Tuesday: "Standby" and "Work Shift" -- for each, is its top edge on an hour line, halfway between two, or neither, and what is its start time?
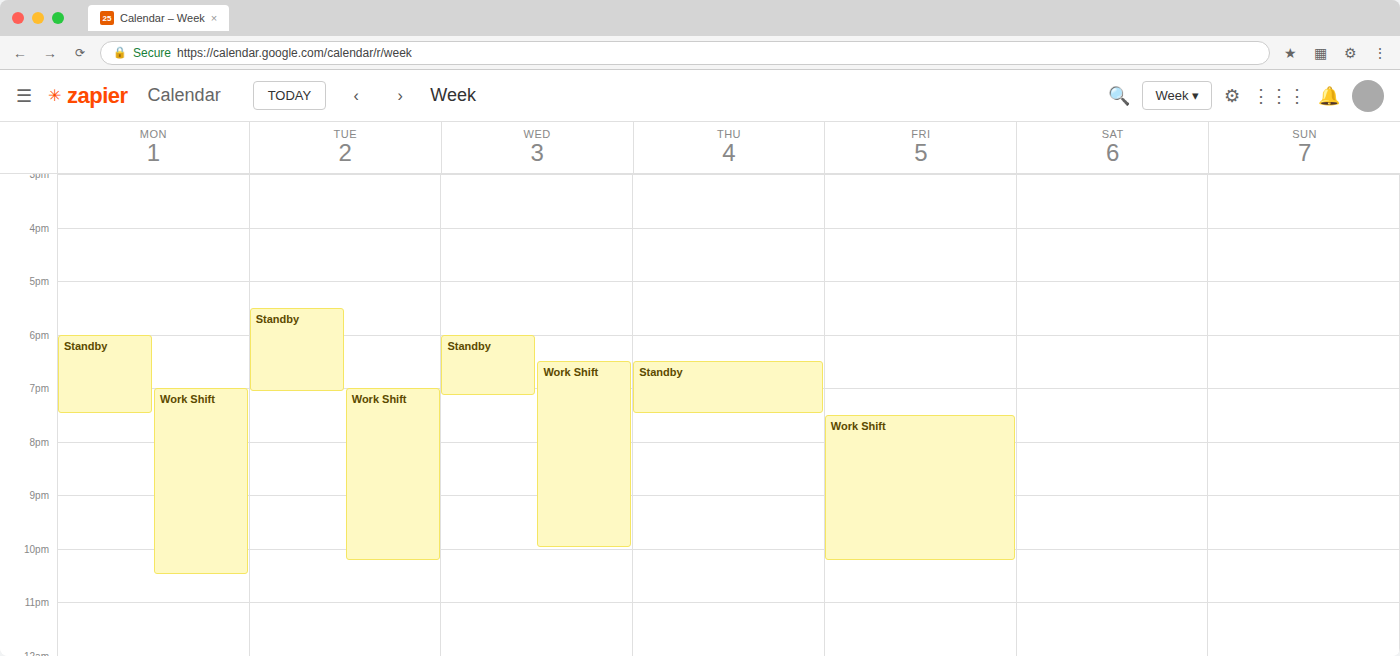
"Standby": 5:30 PM, halfway between the 5 PM and 6 PM lines. "Work Shift": 7:00 PM, exactly on the 7 PM line.